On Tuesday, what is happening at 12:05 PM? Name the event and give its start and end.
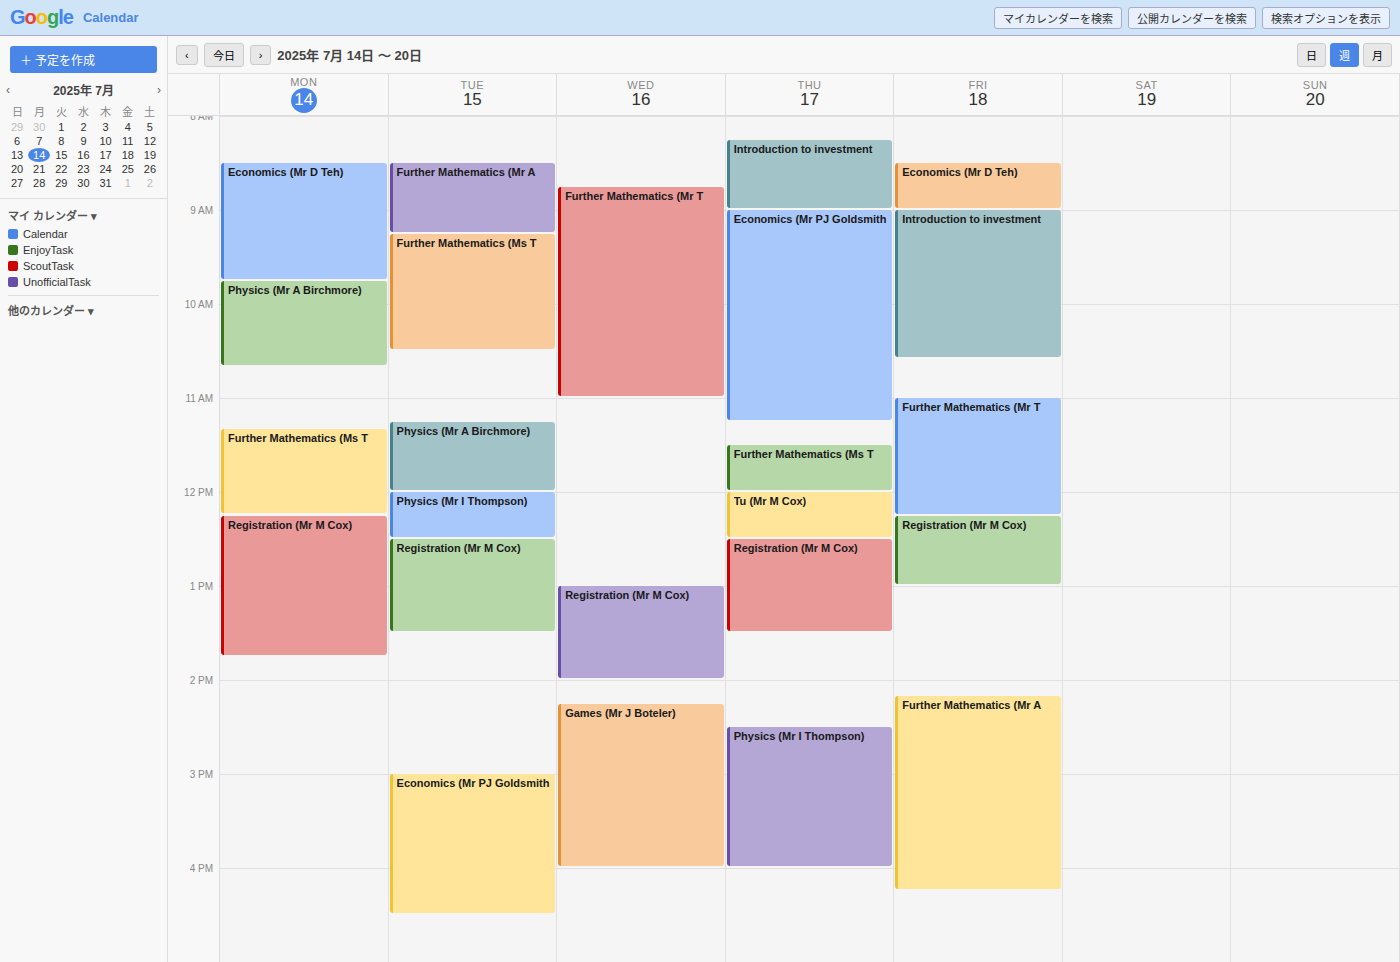
"Physics (Mr I Thompson)", 12:00 PM to 12:30 PM